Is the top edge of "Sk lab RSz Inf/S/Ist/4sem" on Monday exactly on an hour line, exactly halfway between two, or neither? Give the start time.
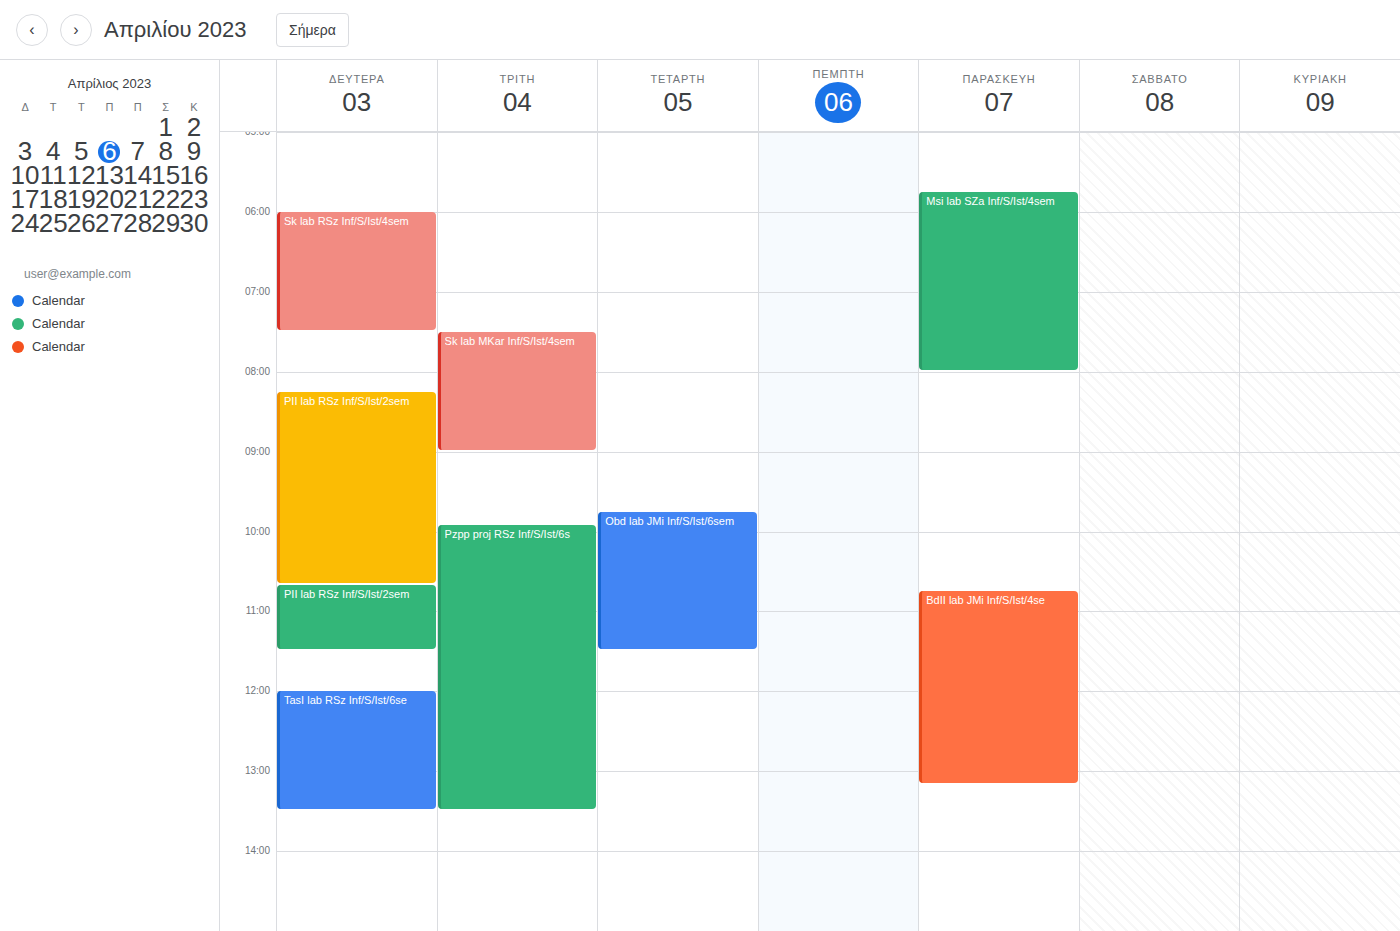
6:00 AM -- exactly on the 6 AM line.